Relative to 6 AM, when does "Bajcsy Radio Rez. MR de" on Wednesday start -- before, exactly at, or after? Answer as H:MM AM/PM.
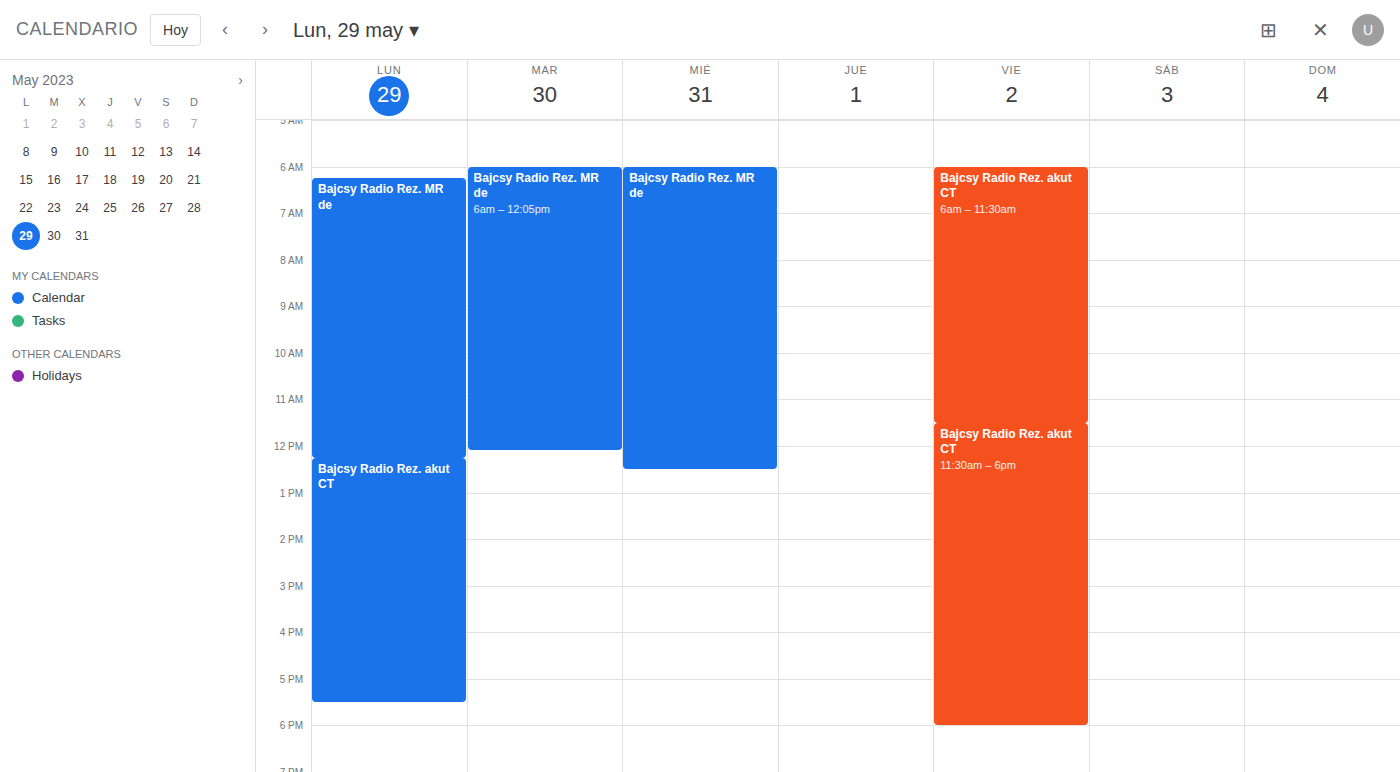
6:00 AM -- exactly at 6 AM, on the 6 AM line.